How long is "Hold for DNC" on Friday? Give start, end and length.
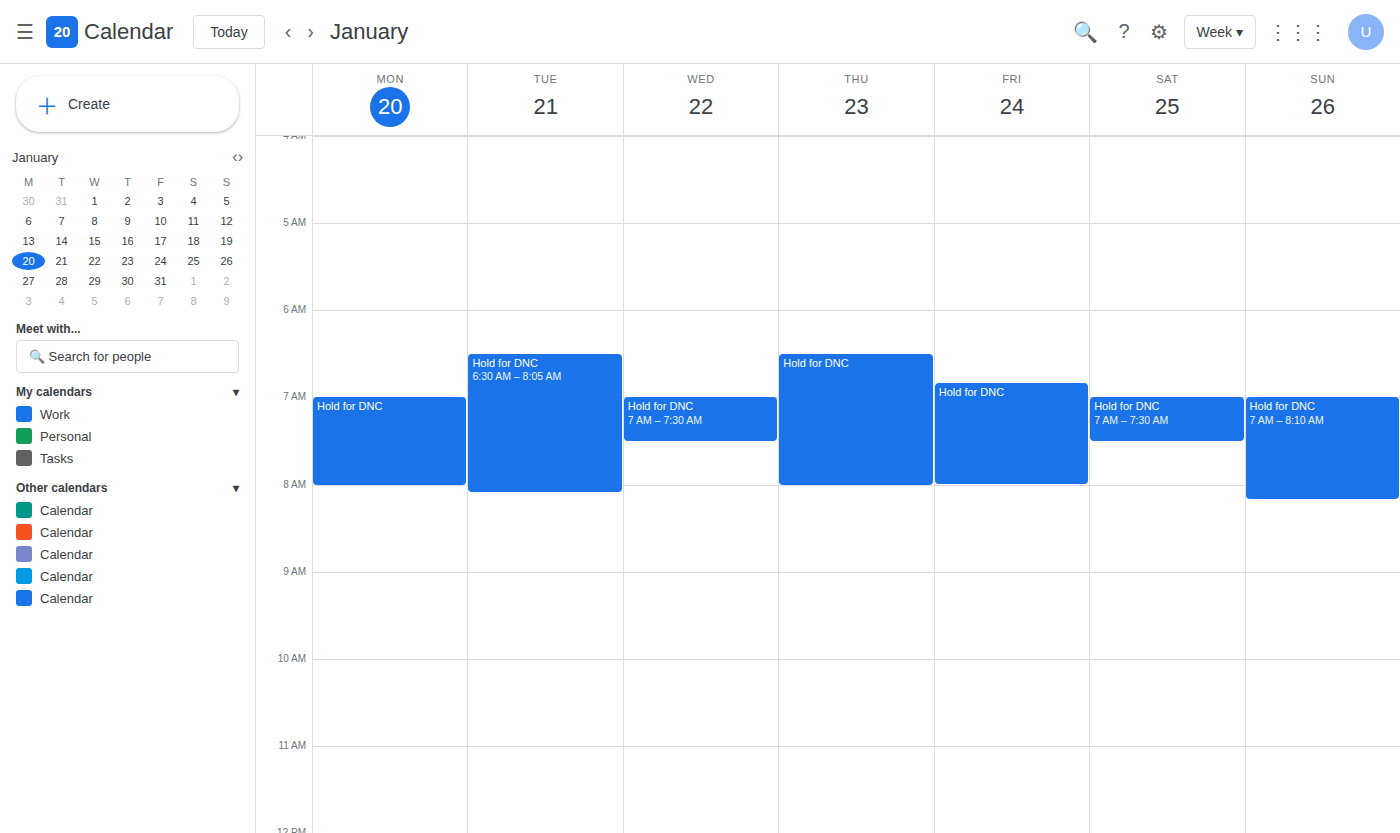
6:50 AM to 8:00 AM, 1 hour 10 minutes